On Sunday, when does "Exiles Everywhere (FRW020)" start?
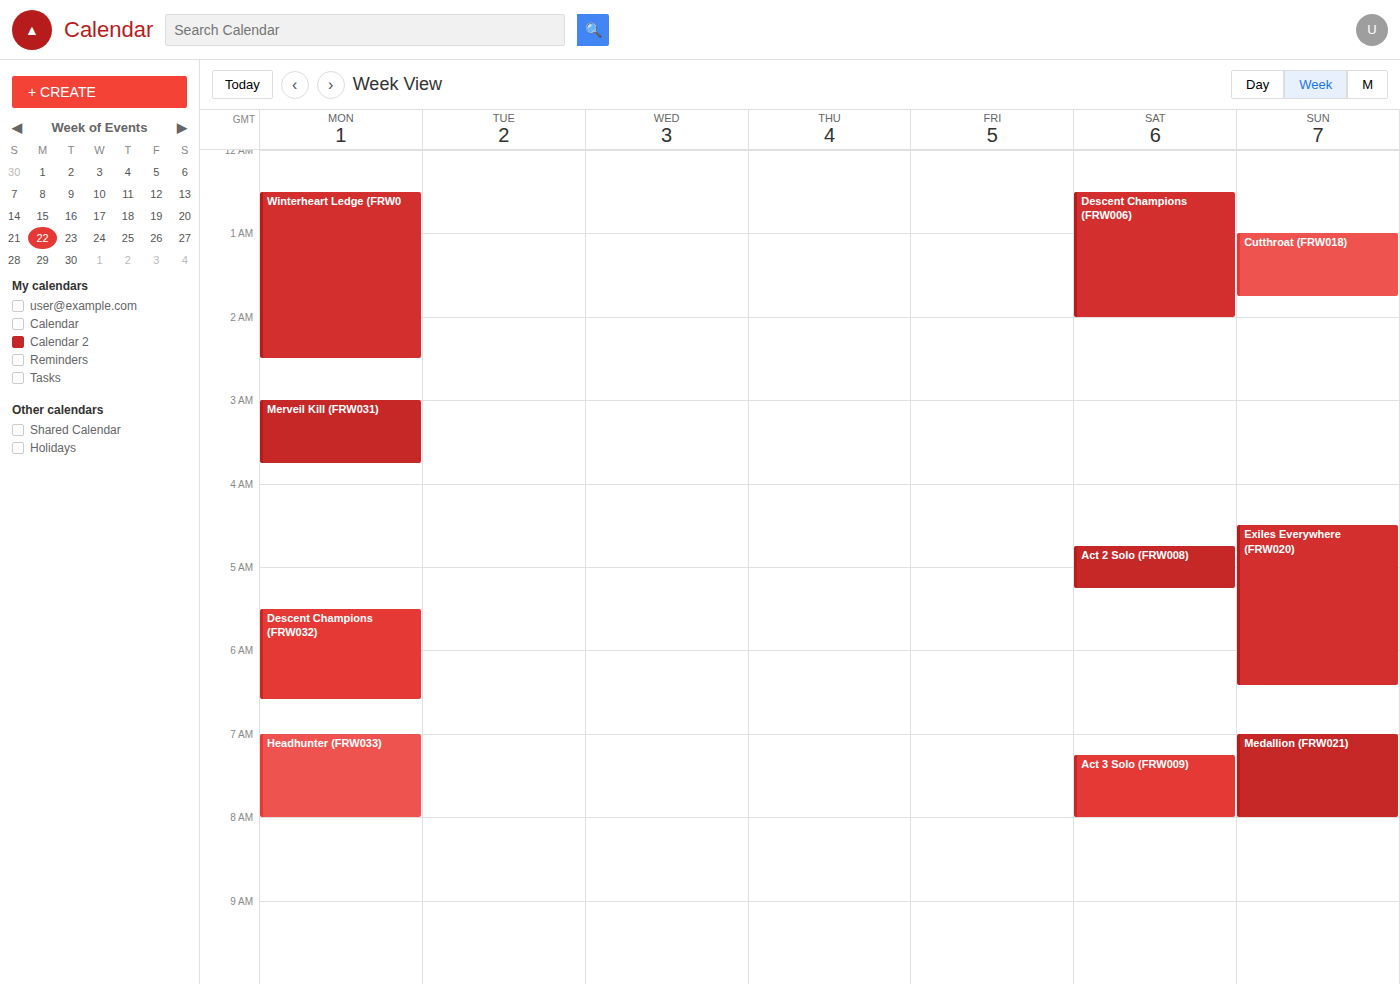
4:30 AM